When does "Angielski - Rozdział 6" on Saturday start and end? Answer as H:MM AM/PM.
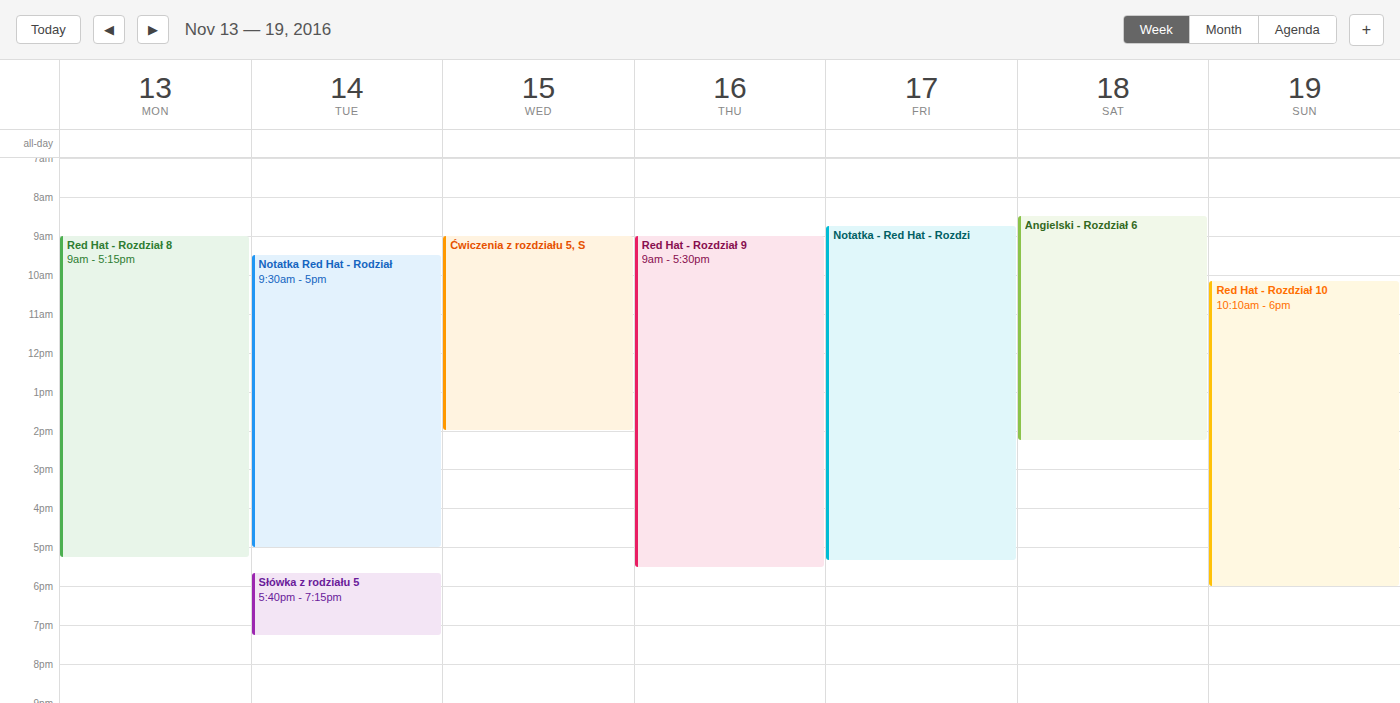
8:30 AM to 2:15 PM